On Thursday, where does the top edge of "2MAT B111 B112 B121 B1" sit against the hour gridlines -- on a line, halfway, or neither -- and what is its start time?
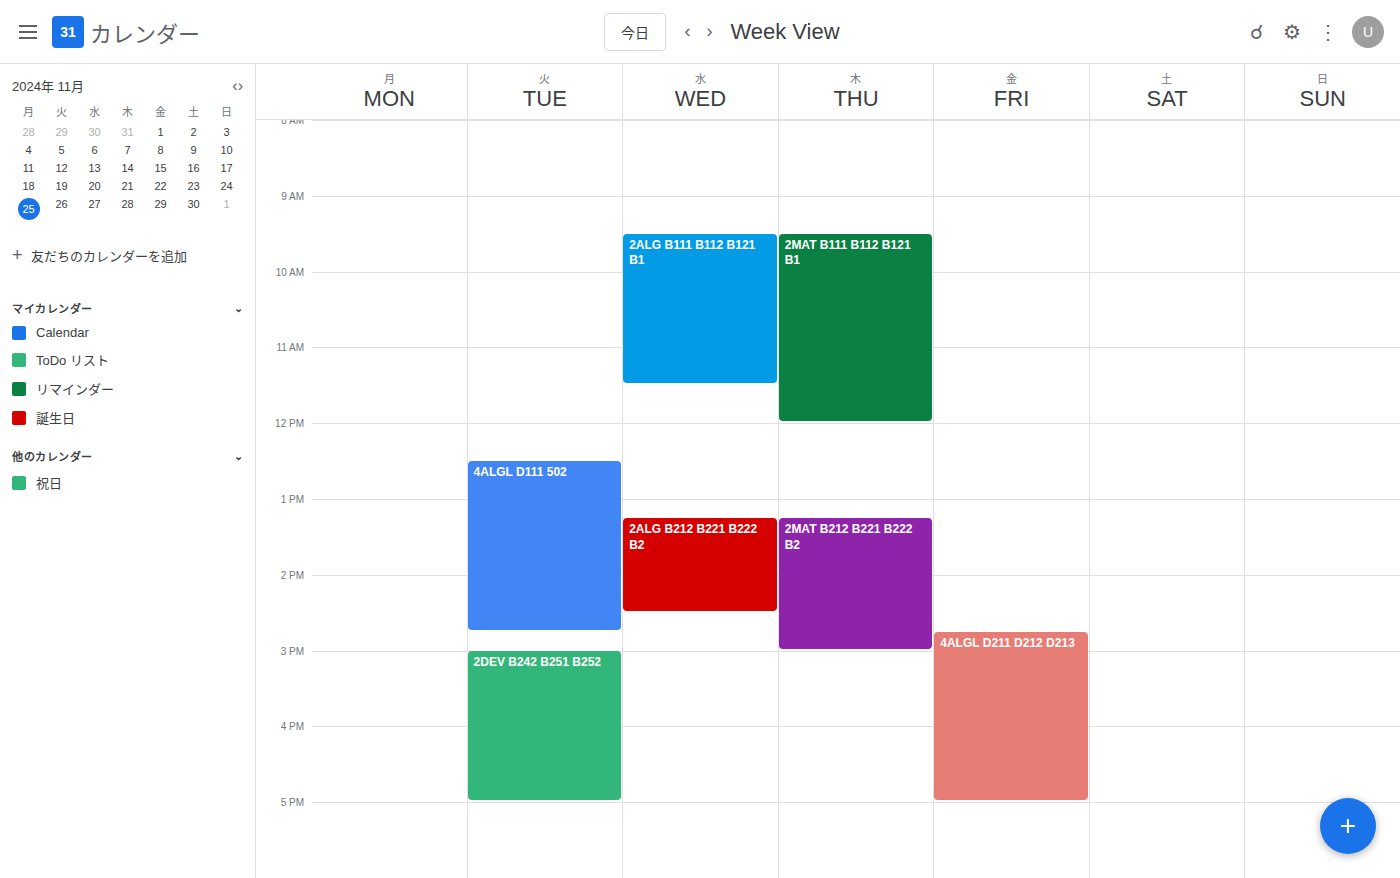
09:30 -- halfway between the 09:00 and 10:00 lines.